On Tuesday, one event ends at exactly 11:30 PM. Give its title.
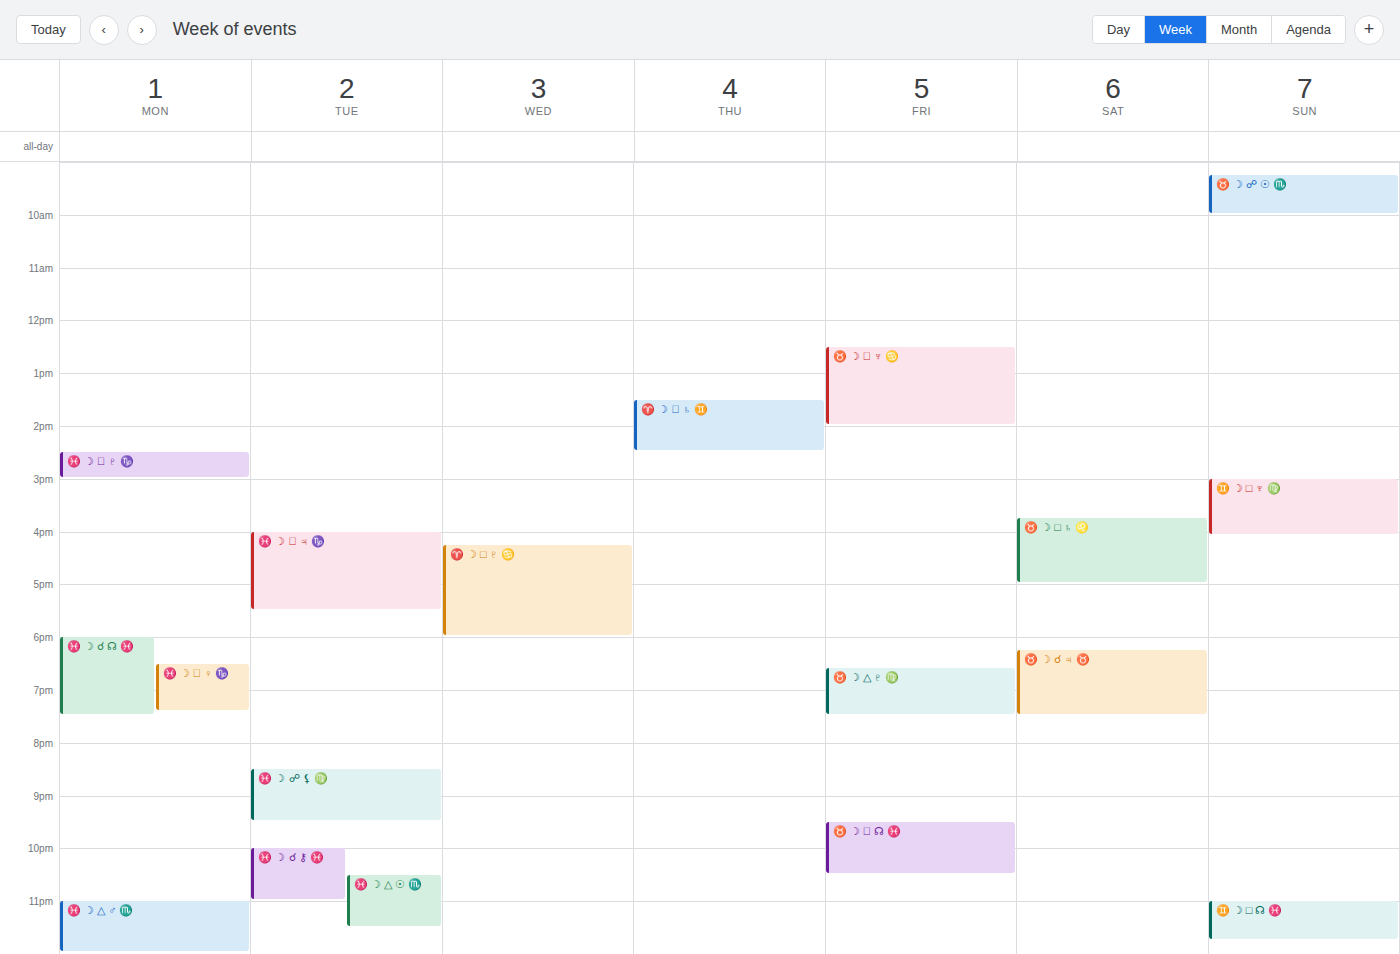
"♓️ ☽ △ ☉ ♏️"